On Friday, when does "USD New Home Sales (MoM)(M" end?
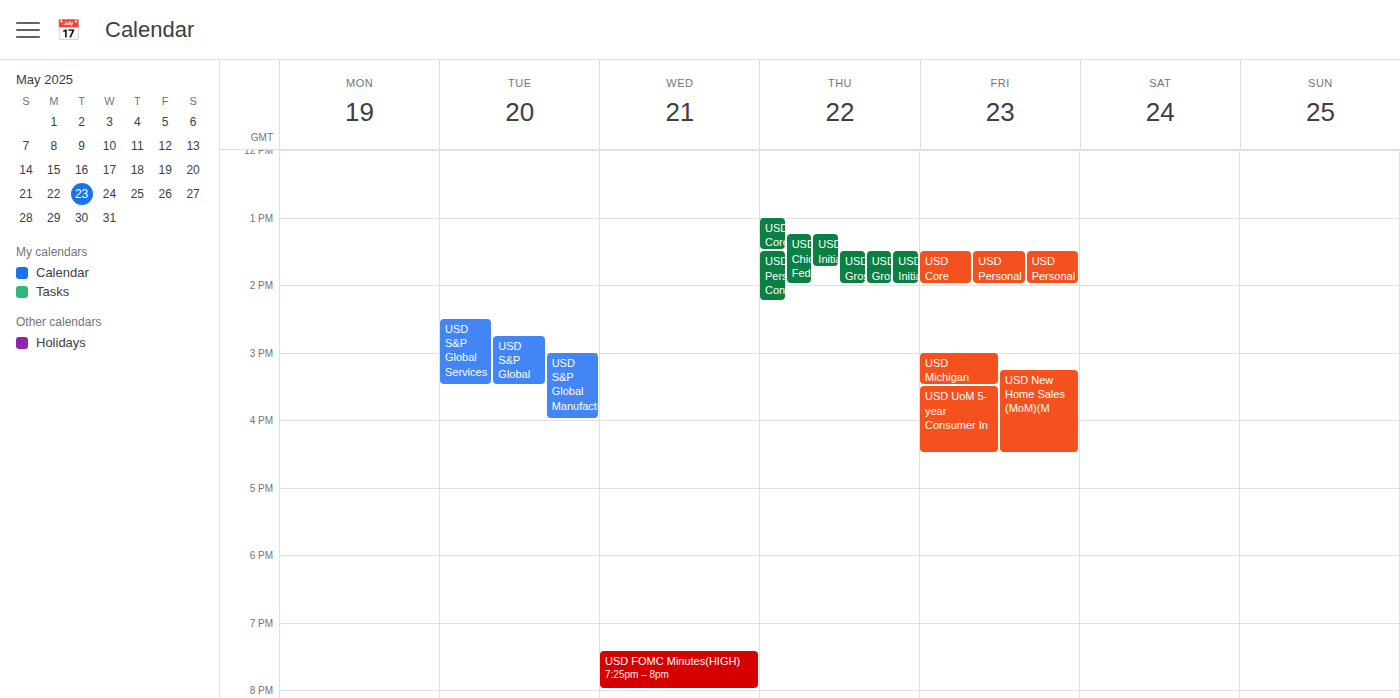
4:30 PM